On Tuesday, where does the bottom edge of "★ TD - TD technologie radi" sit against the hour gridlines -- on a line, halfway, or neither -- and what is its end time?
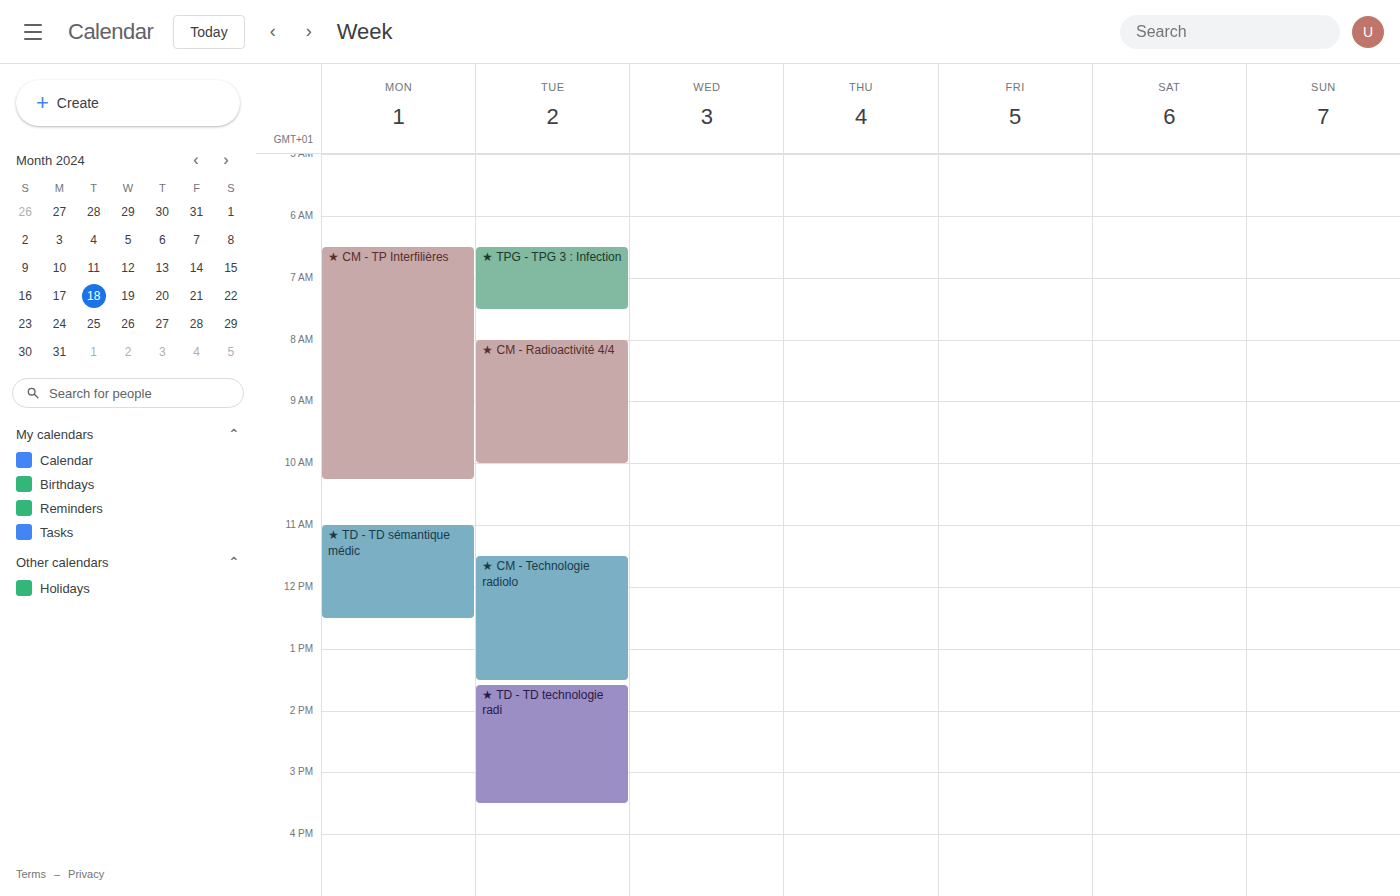
3:30 PM -- halfway between the 3 PM and 4 PM lines.